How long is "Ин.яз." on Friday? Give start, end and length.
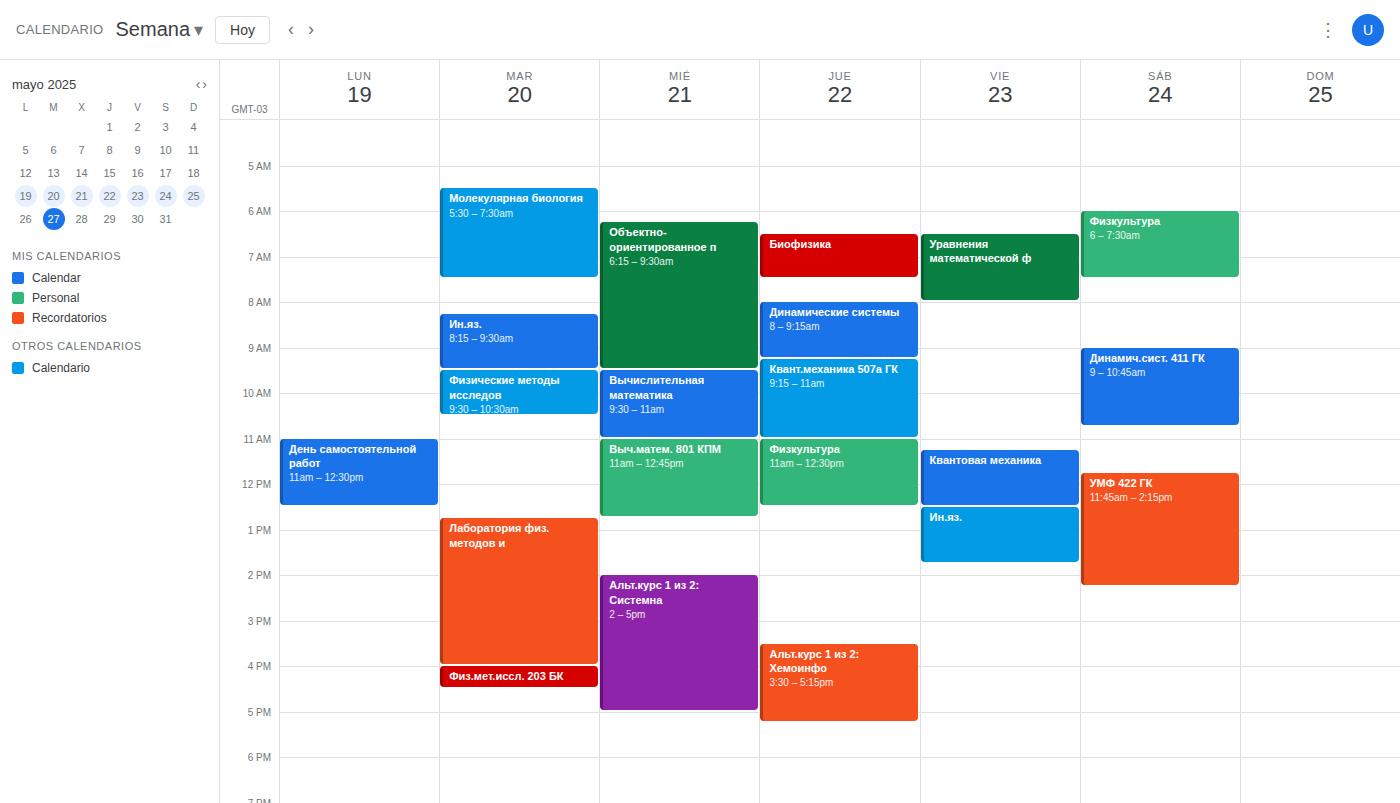
12:30 PM to 1:45 PM, 1 hour 15 minutes